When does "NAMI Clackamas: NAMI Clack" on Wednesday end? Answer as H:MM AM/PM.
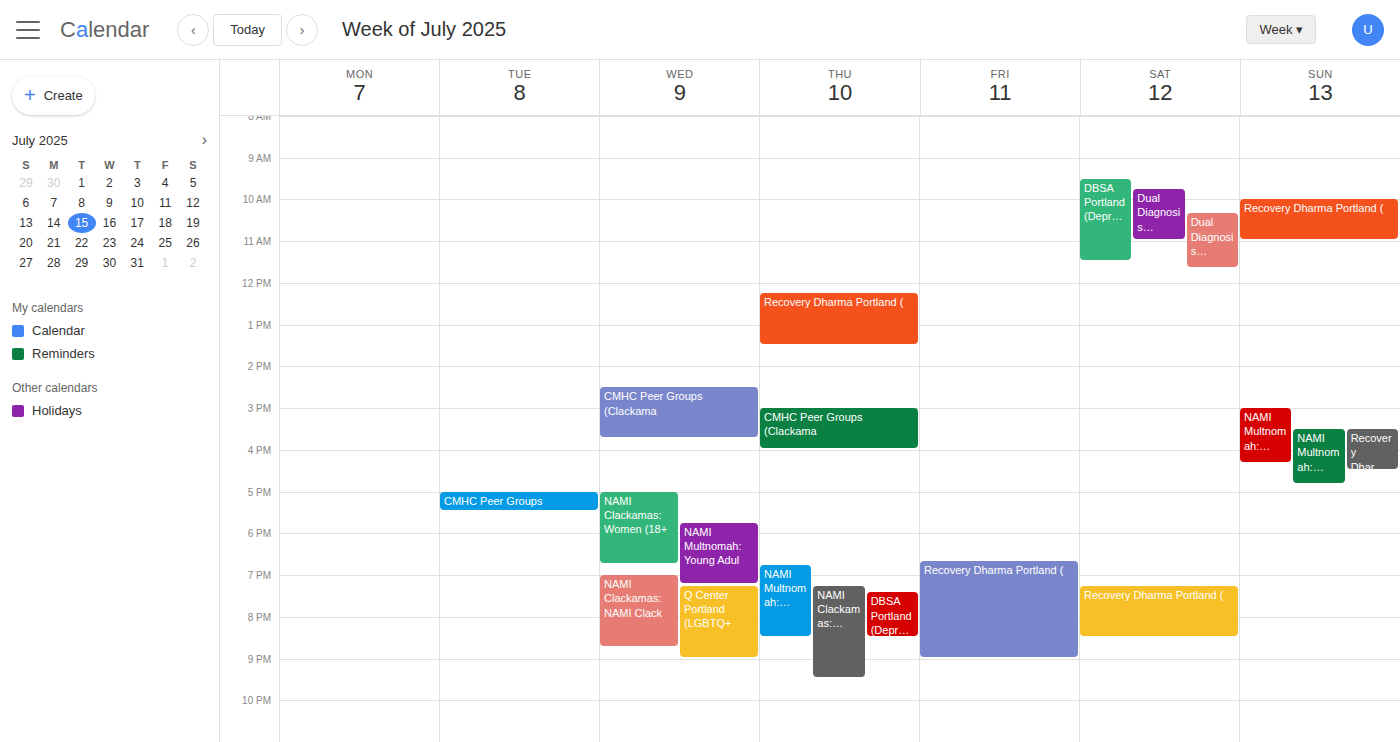
8:45 PM